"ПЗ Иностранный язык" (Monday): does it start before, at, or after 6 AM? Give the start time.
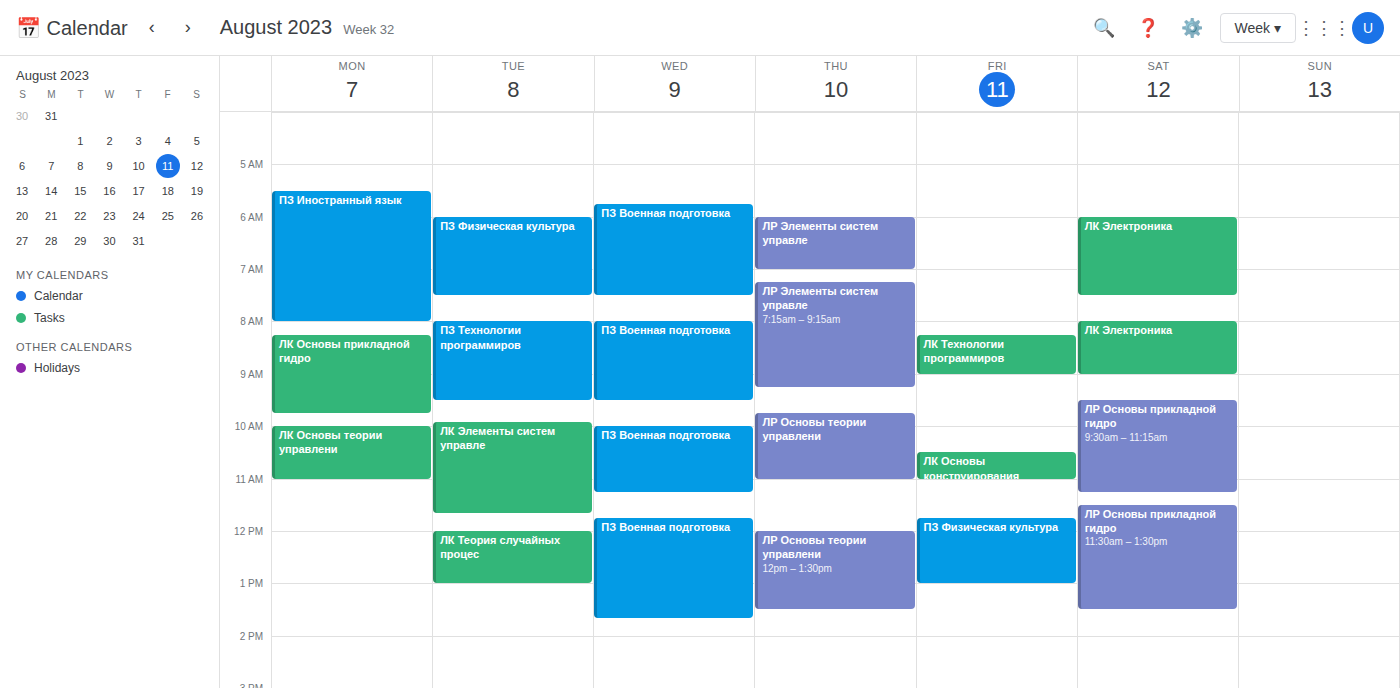
5:30 AM -- before 6 AM, 30 minutes above the 6 AM line.